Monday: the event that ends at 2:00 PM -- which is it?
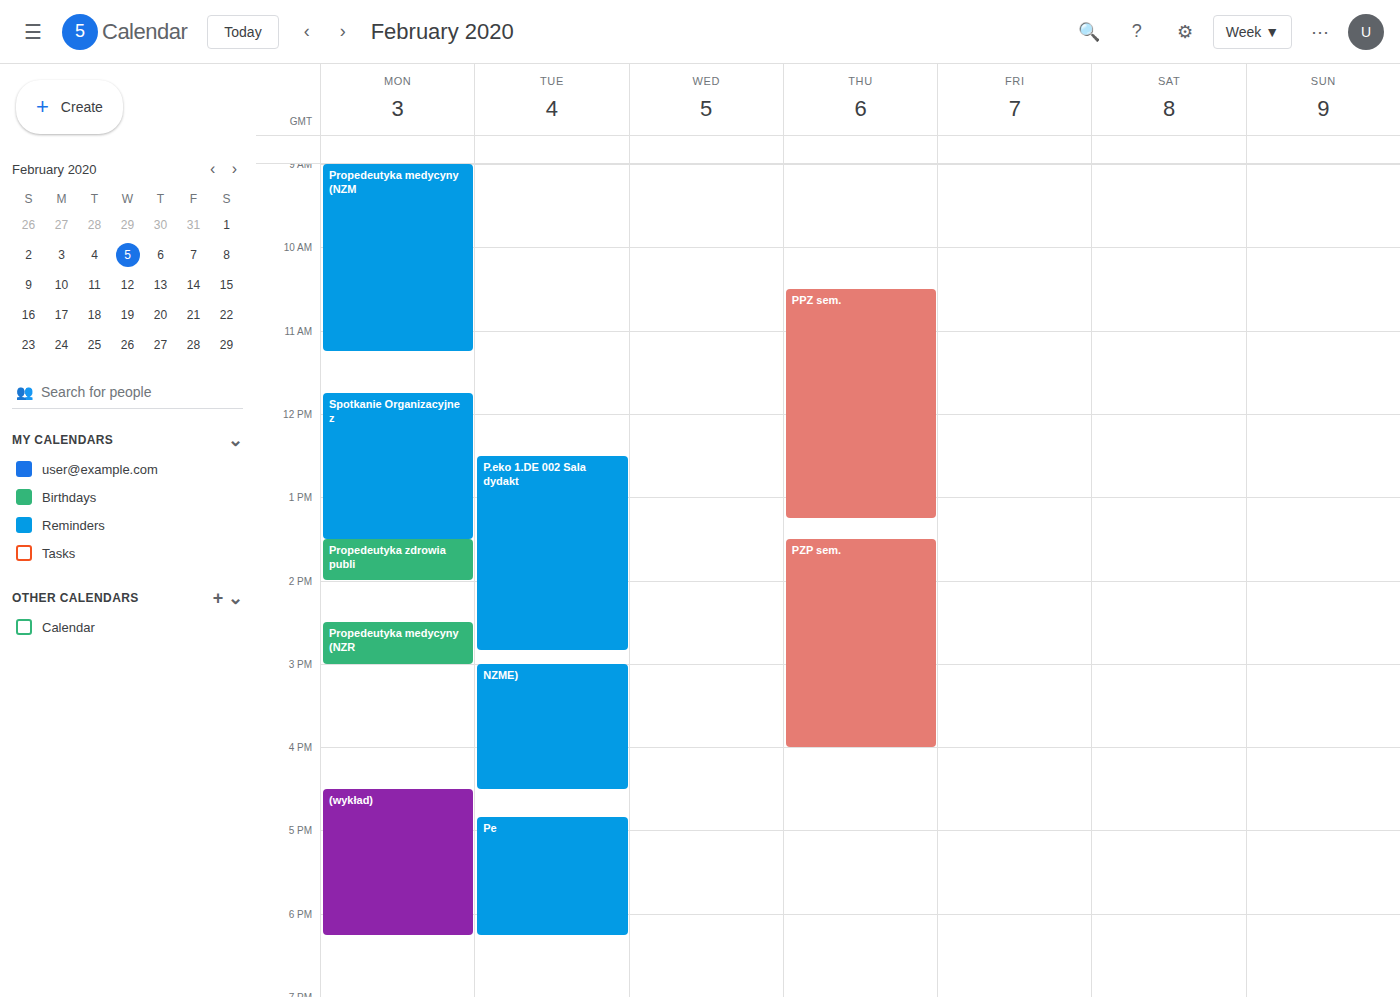
"Propedeutyka zdrowia publi"